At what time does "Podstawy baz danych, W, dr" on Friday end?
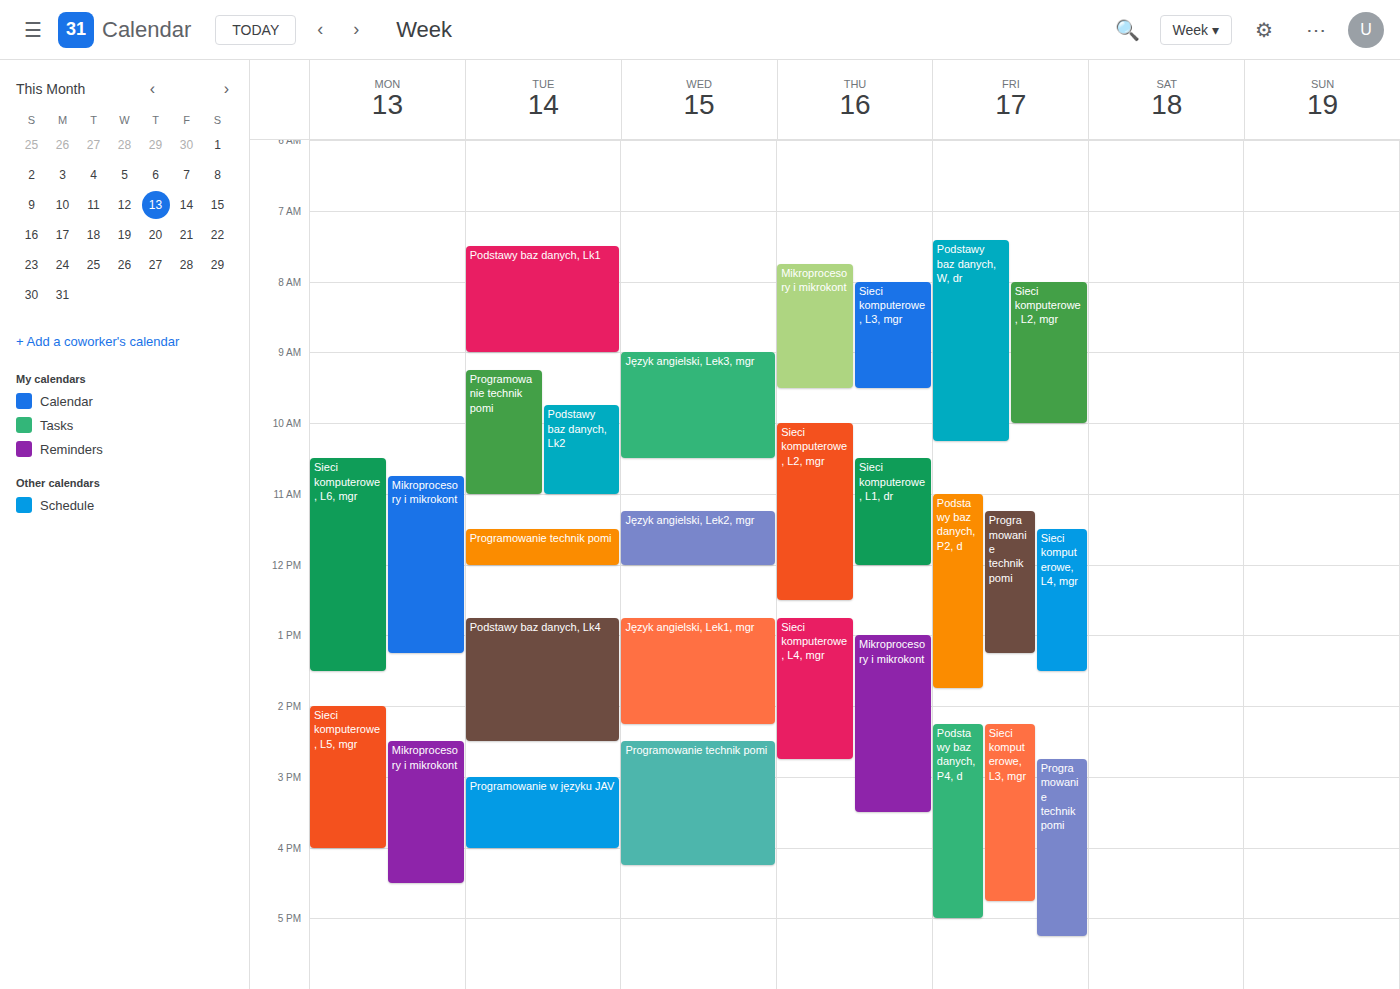
10:15